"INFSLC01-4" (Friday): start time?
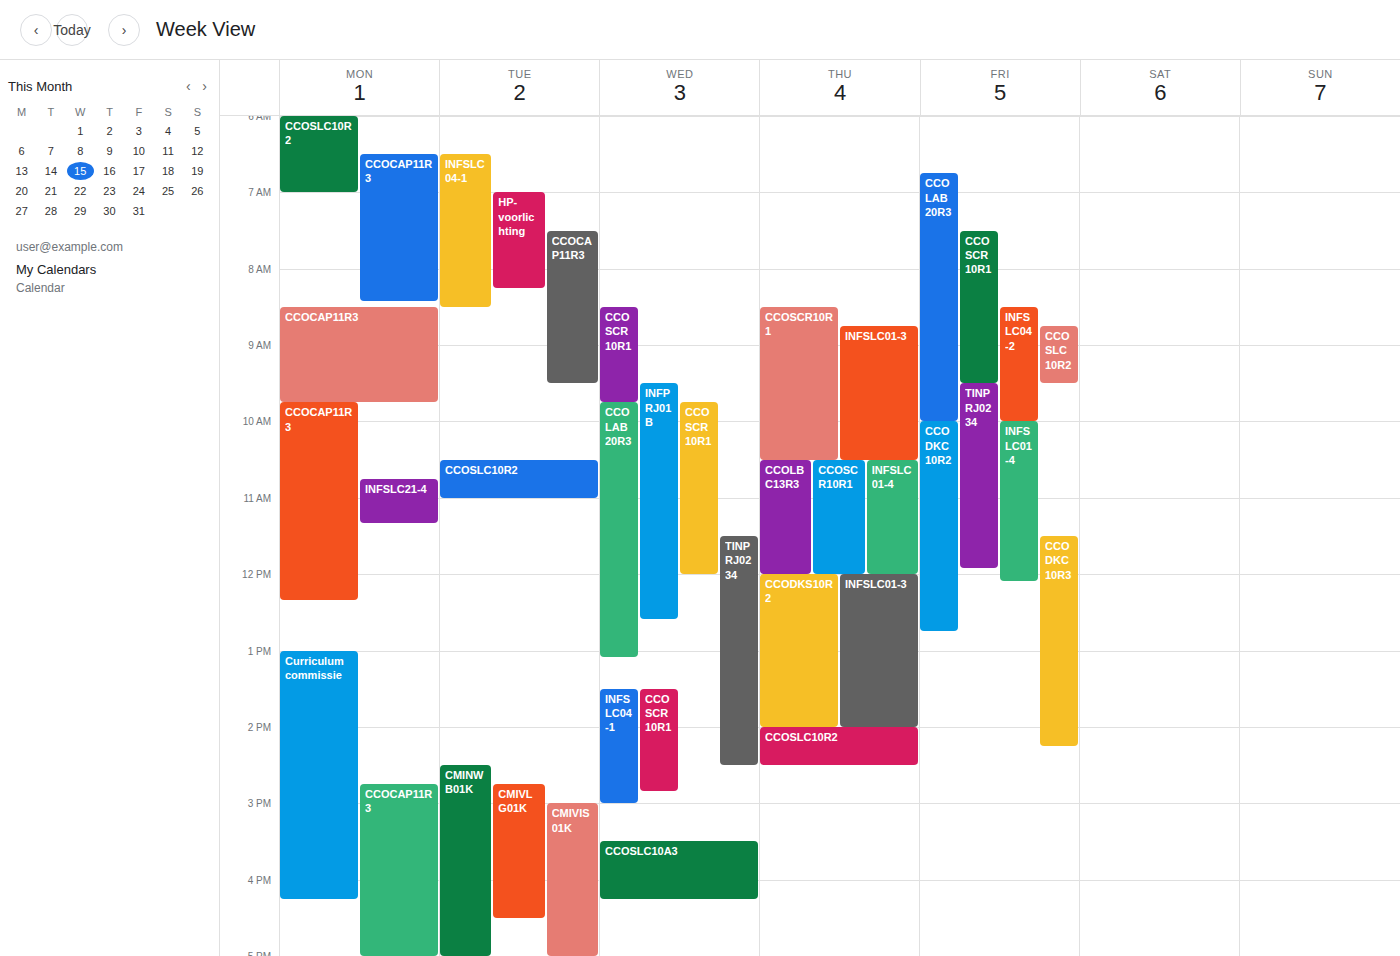
10:00 AM